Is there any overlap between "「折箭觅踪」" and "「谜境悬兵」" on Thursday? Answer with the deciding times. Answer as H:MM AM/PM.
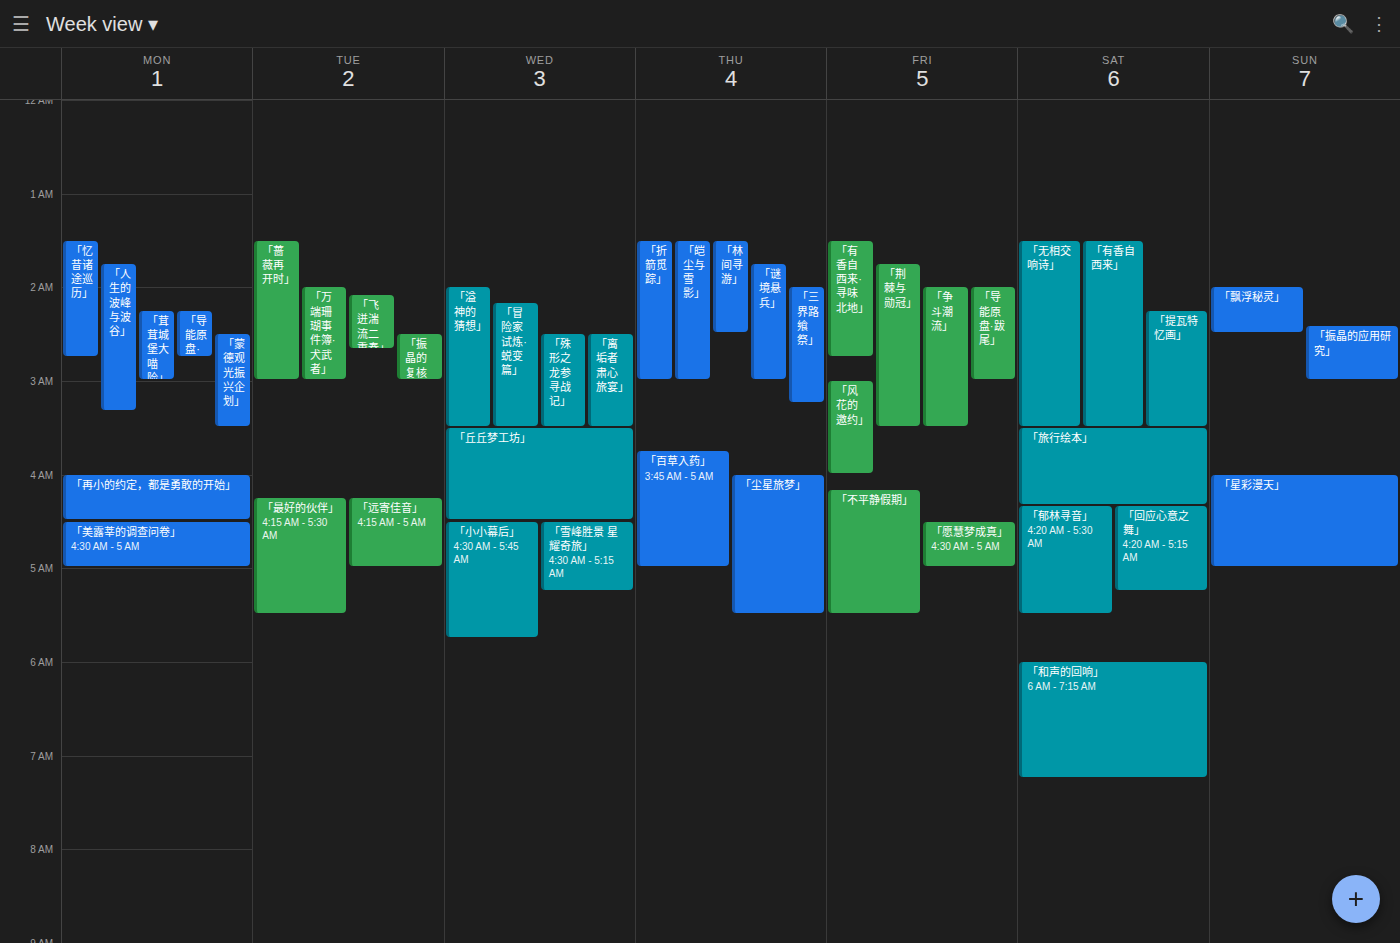
"「谜境悬兵」" starts at 1:45 AM, before "「折箭觅踪」" ends at 3:00 AM -- they overlap.